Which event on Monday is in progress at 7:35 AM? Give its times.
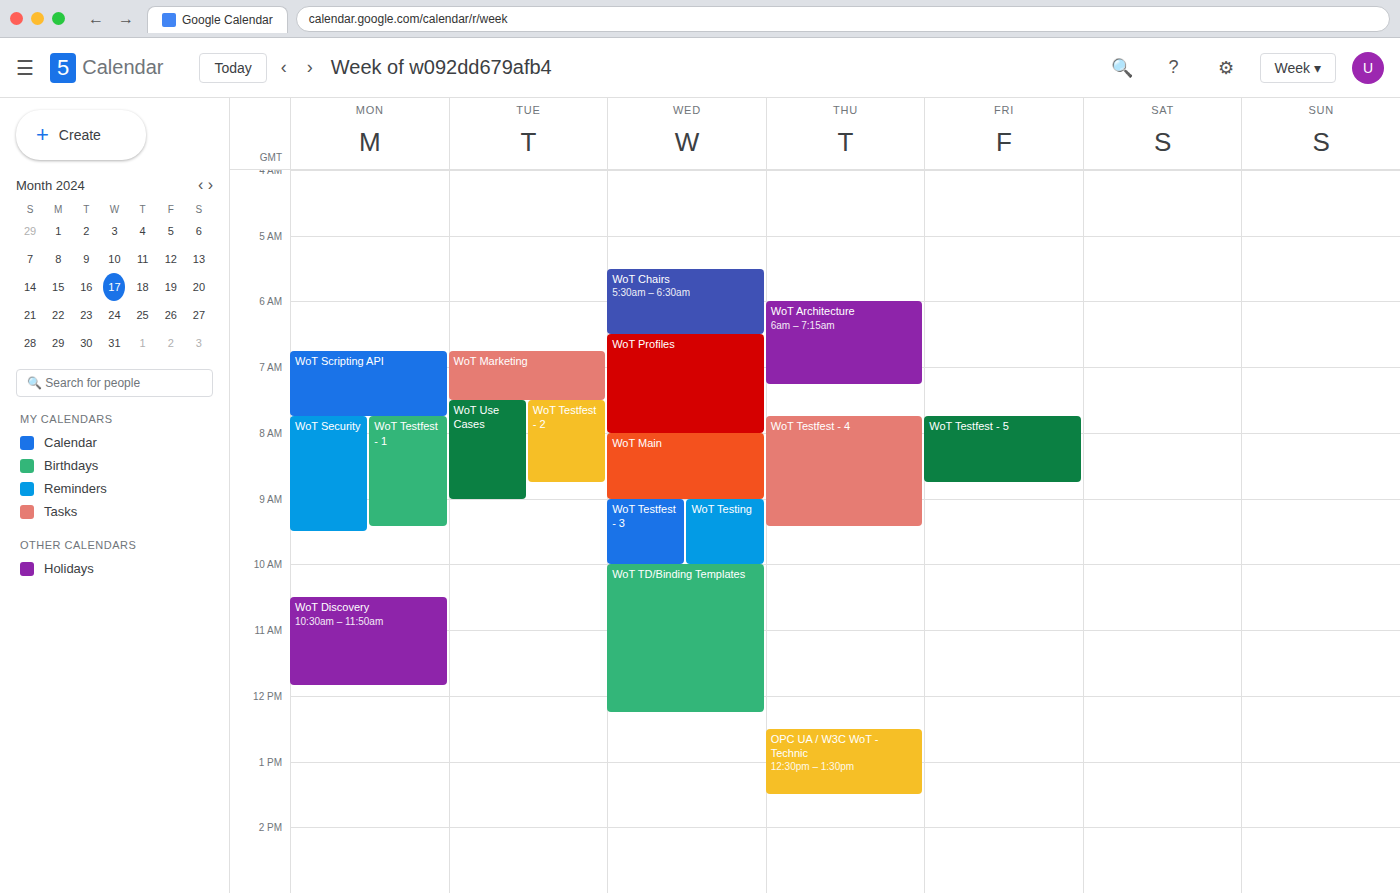
"WoT Scripting API", 6:45 AM to 7:45 AM